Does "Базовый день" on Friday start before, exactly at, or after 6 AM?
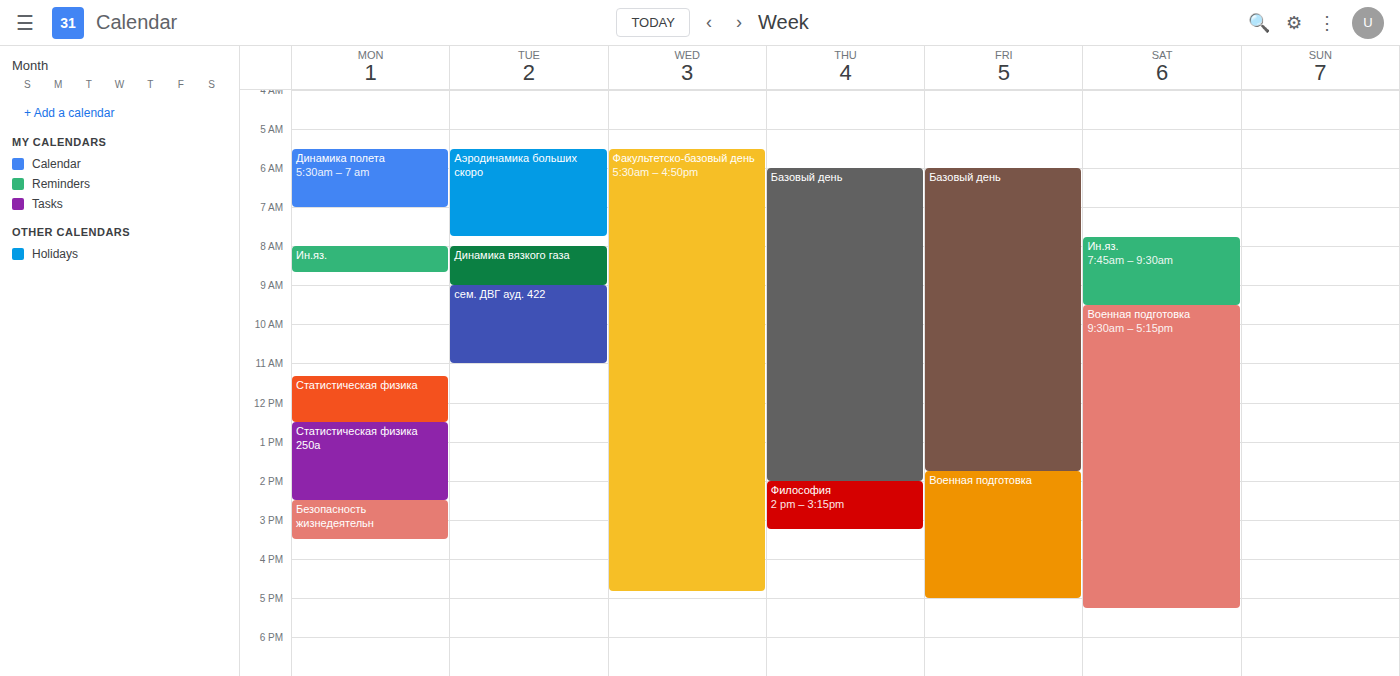
6:00 AM -- exactly at 6 AM, on the 6 AM line.